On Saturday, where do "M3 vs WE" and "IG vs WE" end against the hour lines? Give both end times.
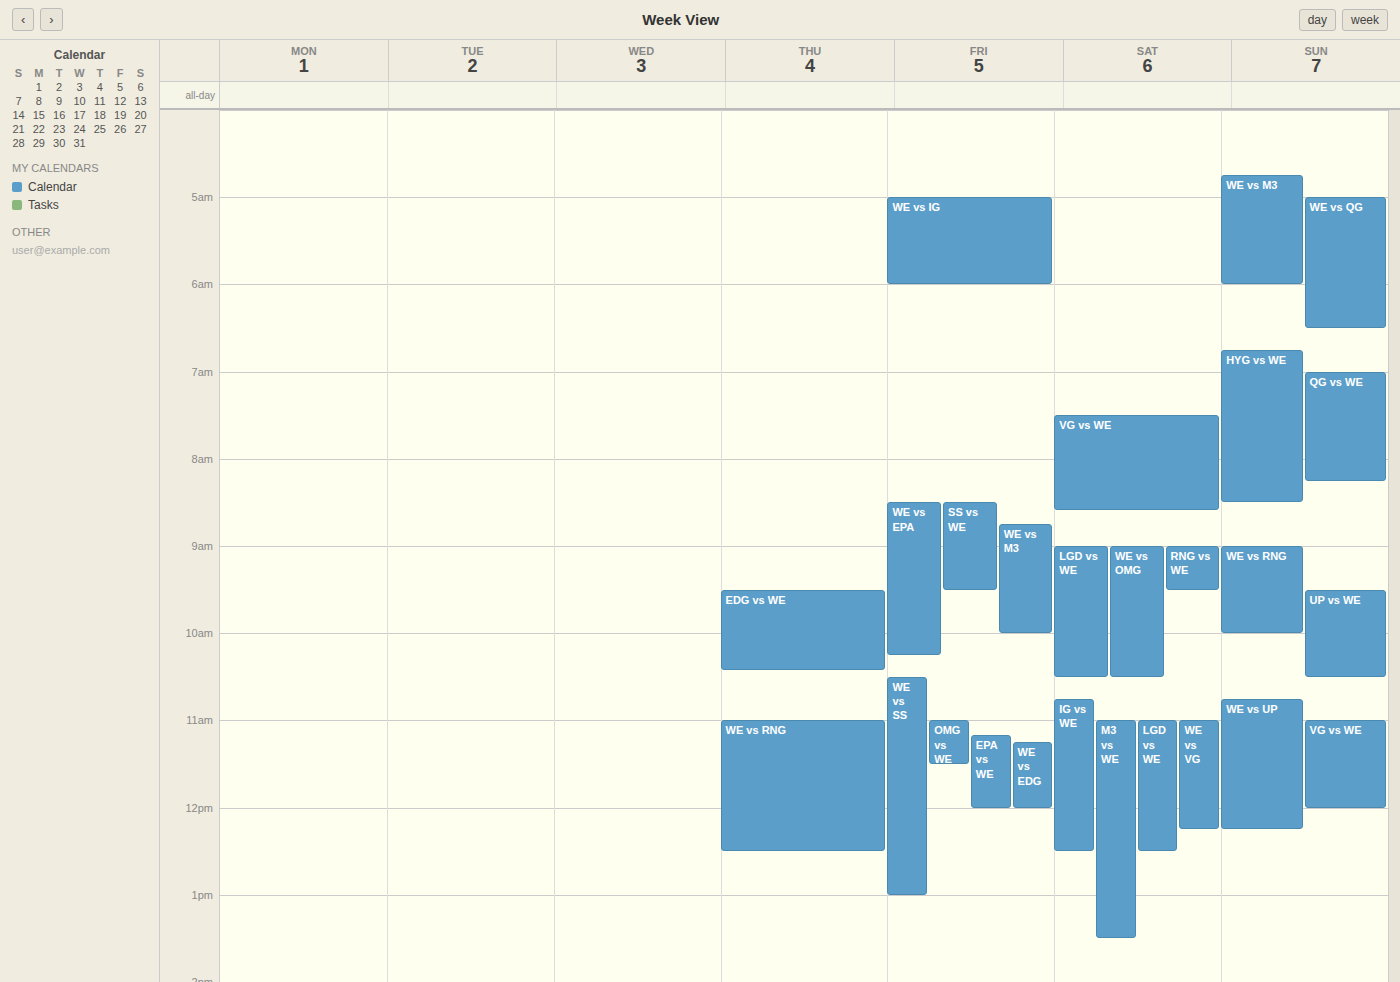
"M3 vs WE": 1:30 PM, halfway between the 1 PM and 2 PM lines. "IG vs WE": 12:30 PM, halfway between the 12 PM and 1 PM lines.